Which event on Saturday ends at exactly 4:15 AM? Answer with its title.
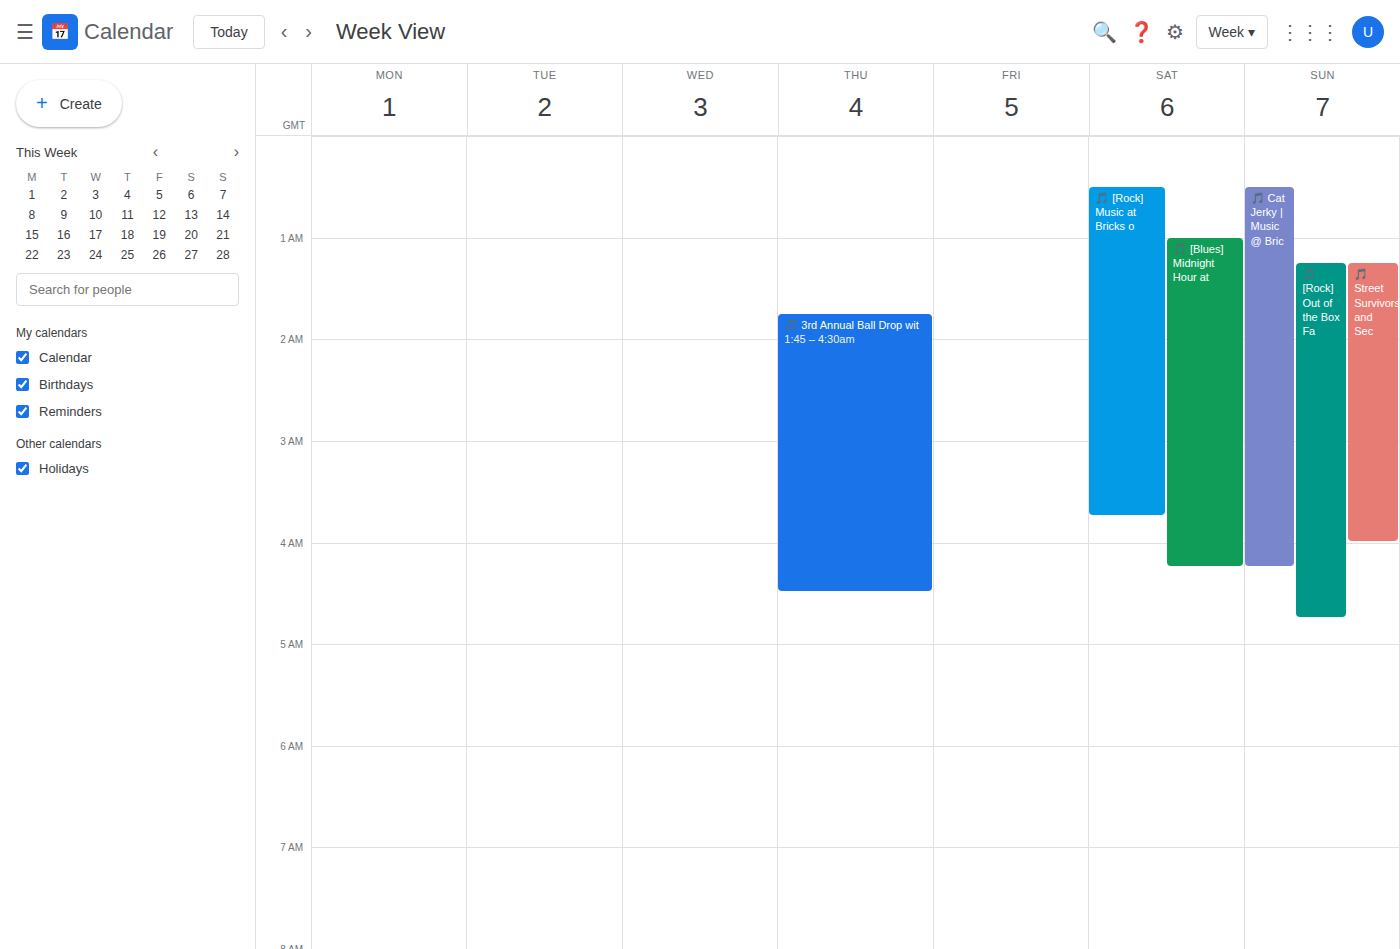
"🎵 [Blues] Midnight Hour at"